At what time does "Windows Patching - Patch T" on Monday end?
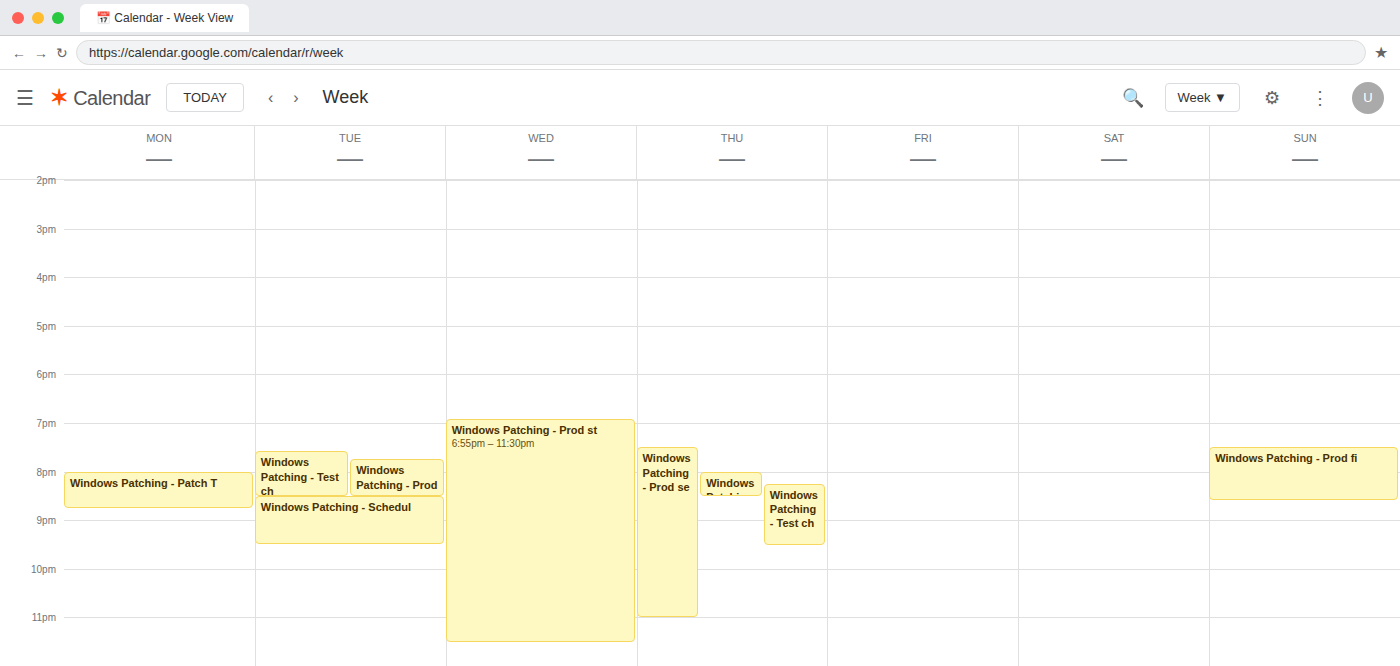
8:45 PM